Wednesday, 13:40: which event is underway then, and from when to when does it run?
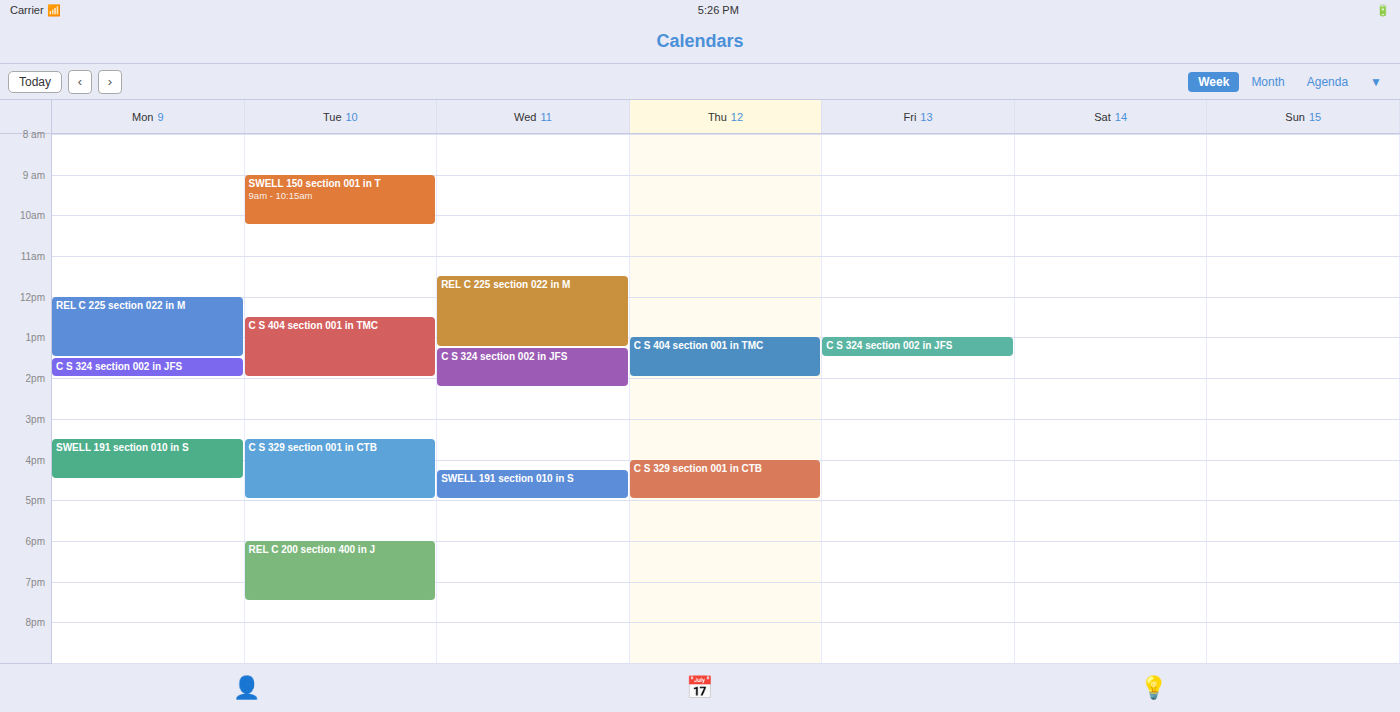
"C S 324 section 002 in JFS", 13:15 to 14:15